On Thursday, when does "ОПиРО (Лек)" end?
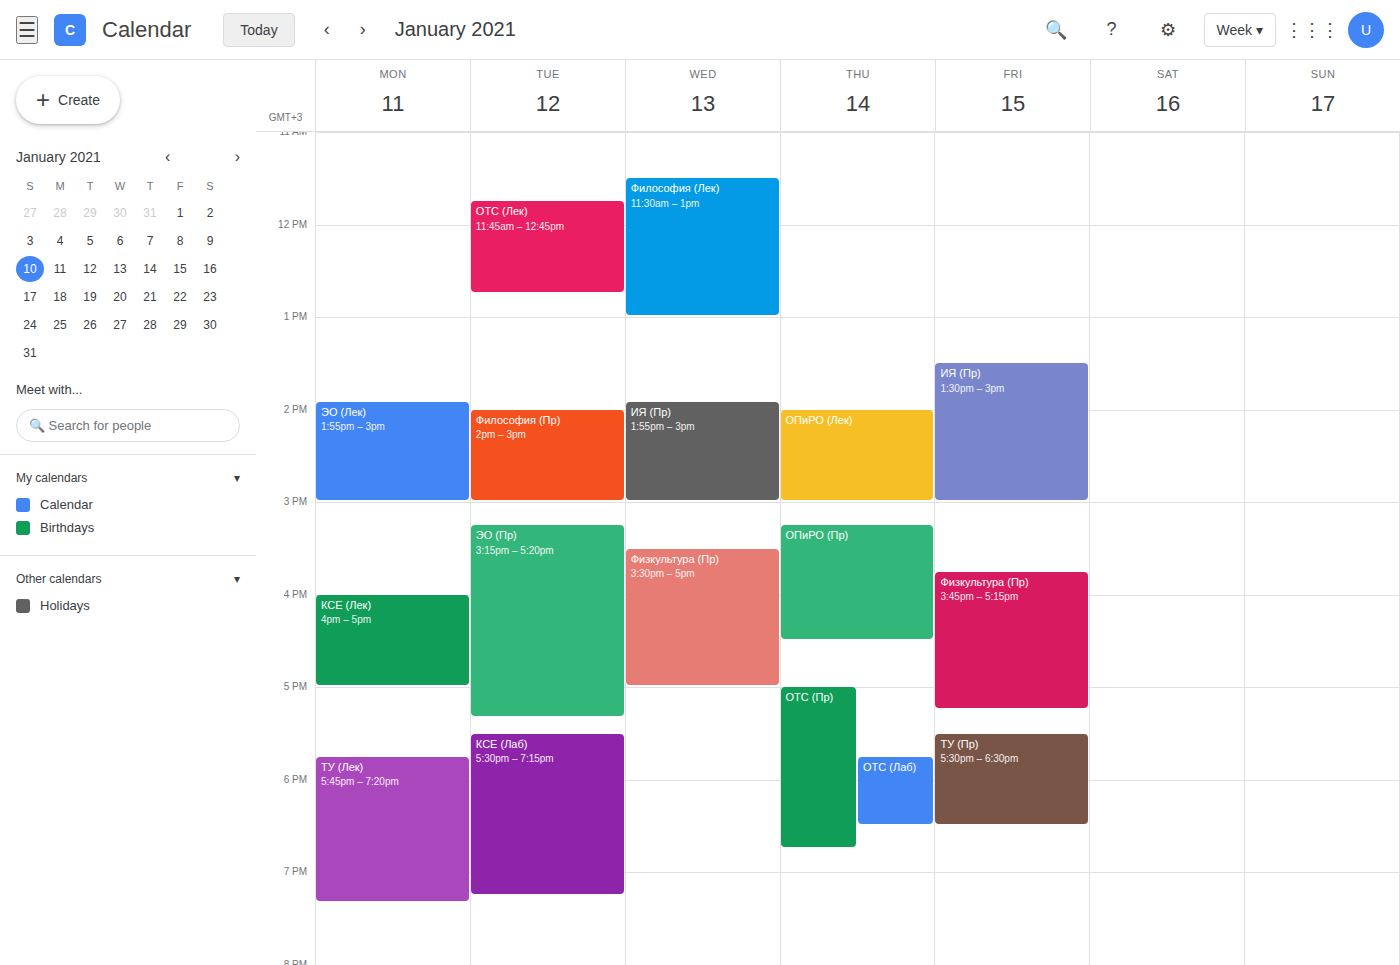
3:00 PM